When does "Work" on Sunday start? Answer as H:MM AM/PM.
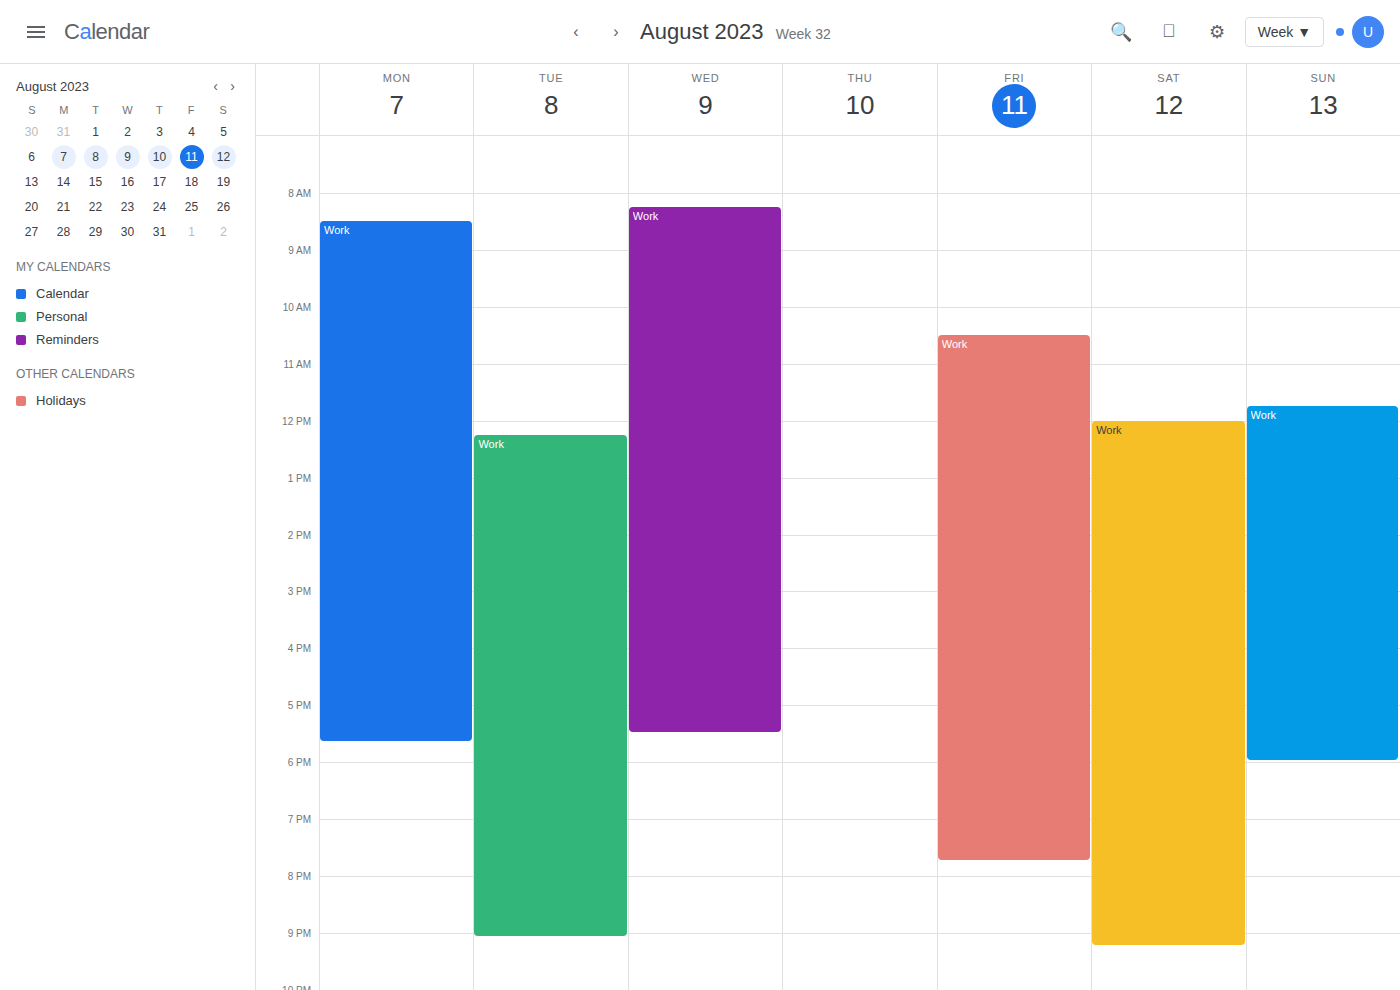
11:45 AM